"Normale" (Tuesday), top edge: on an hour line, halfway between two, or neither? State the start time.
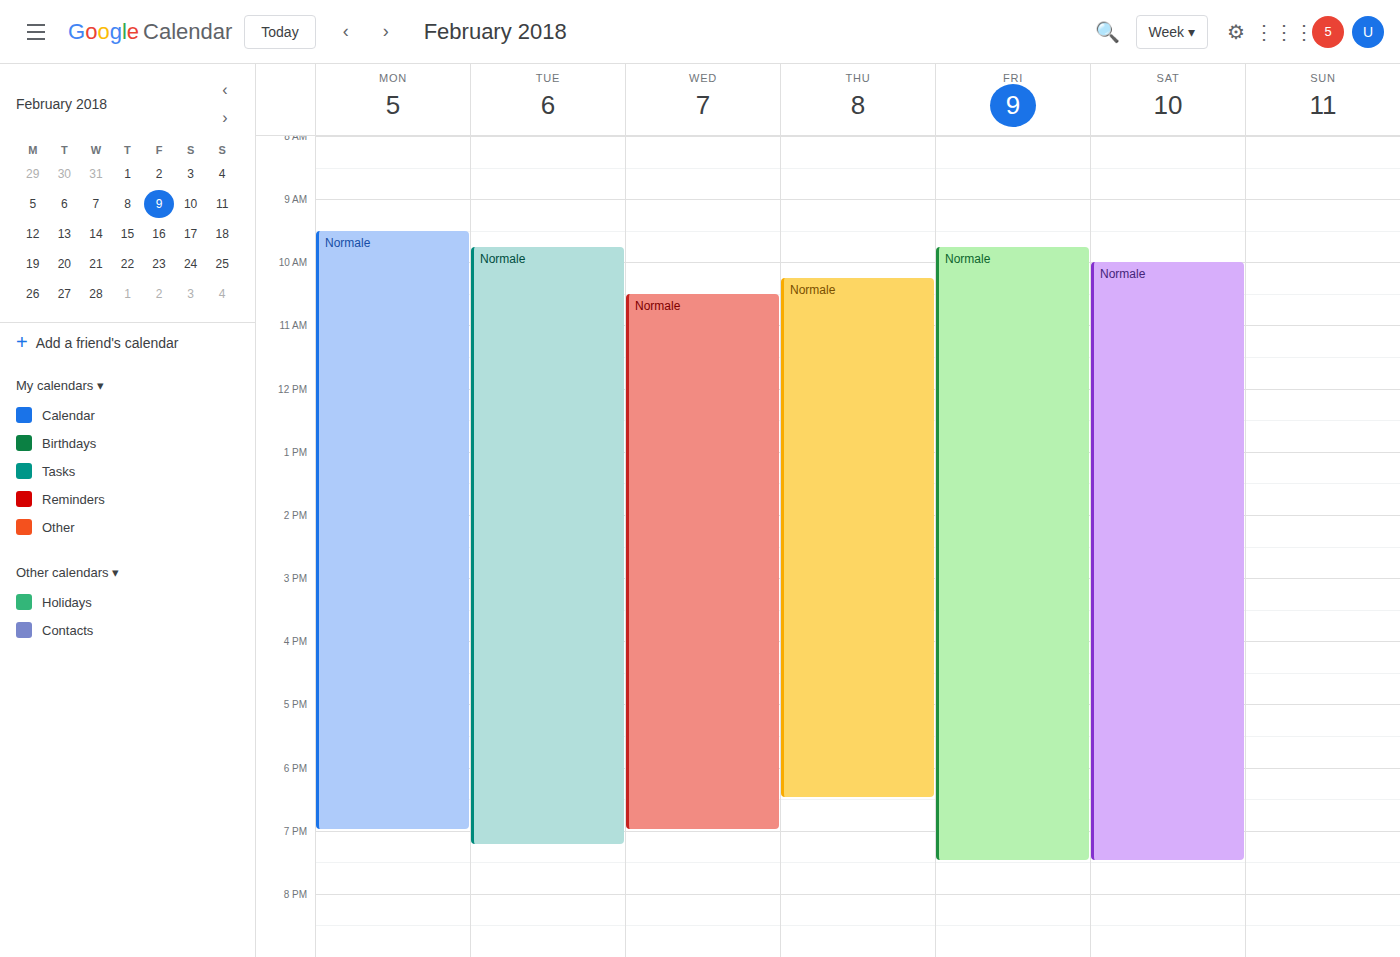
9:45 AM -- neither: three quarters of the way from the 9 AM line to the 10 AM line.